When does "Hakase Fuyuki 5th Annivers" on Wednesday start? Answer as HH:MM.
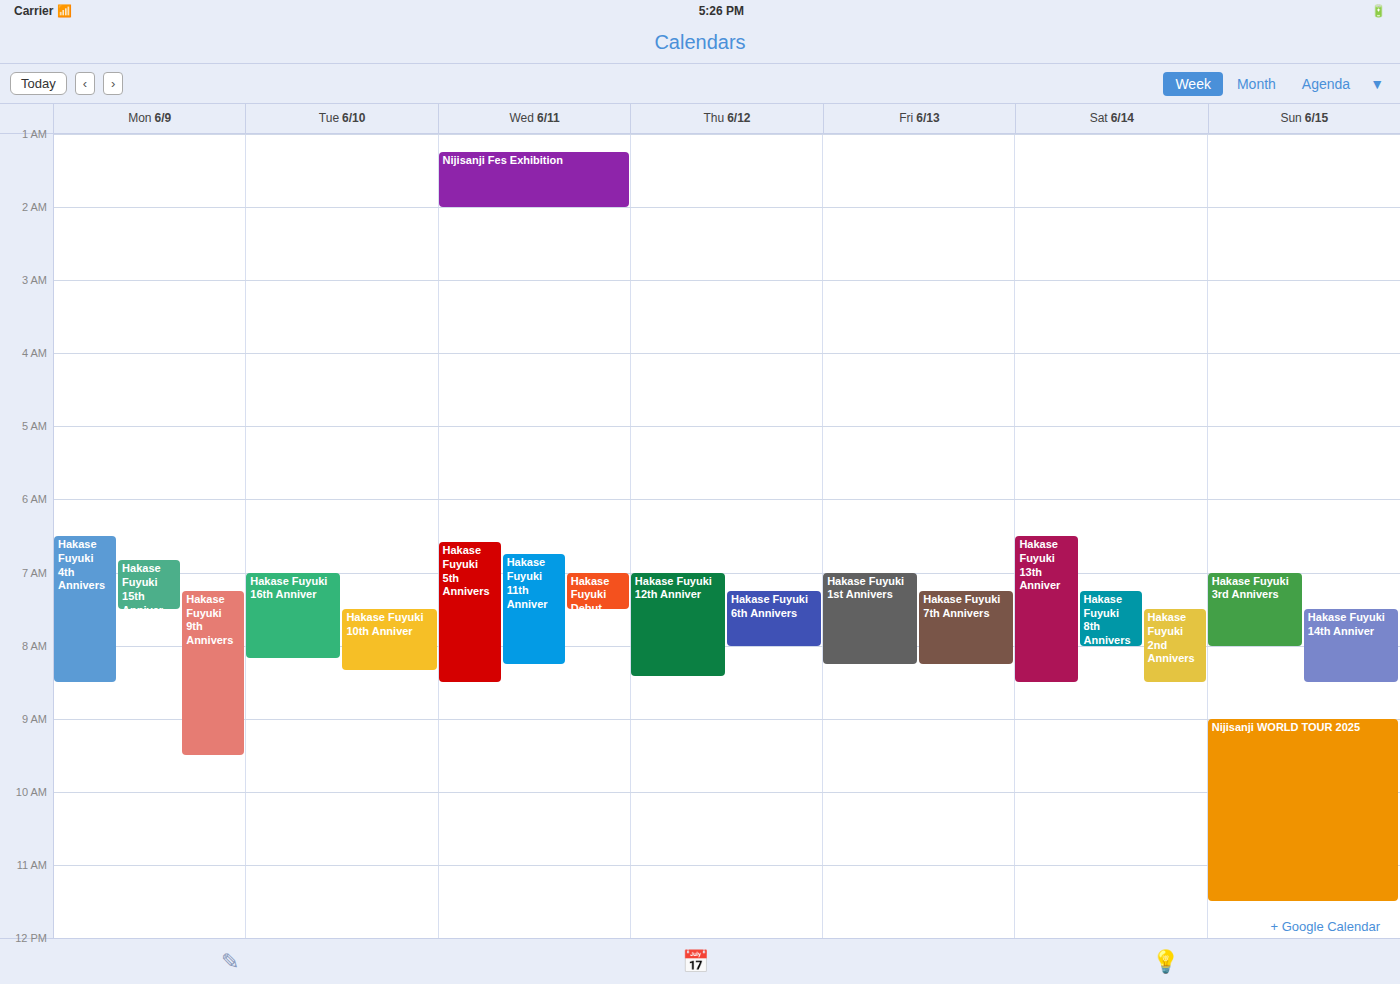
06:35